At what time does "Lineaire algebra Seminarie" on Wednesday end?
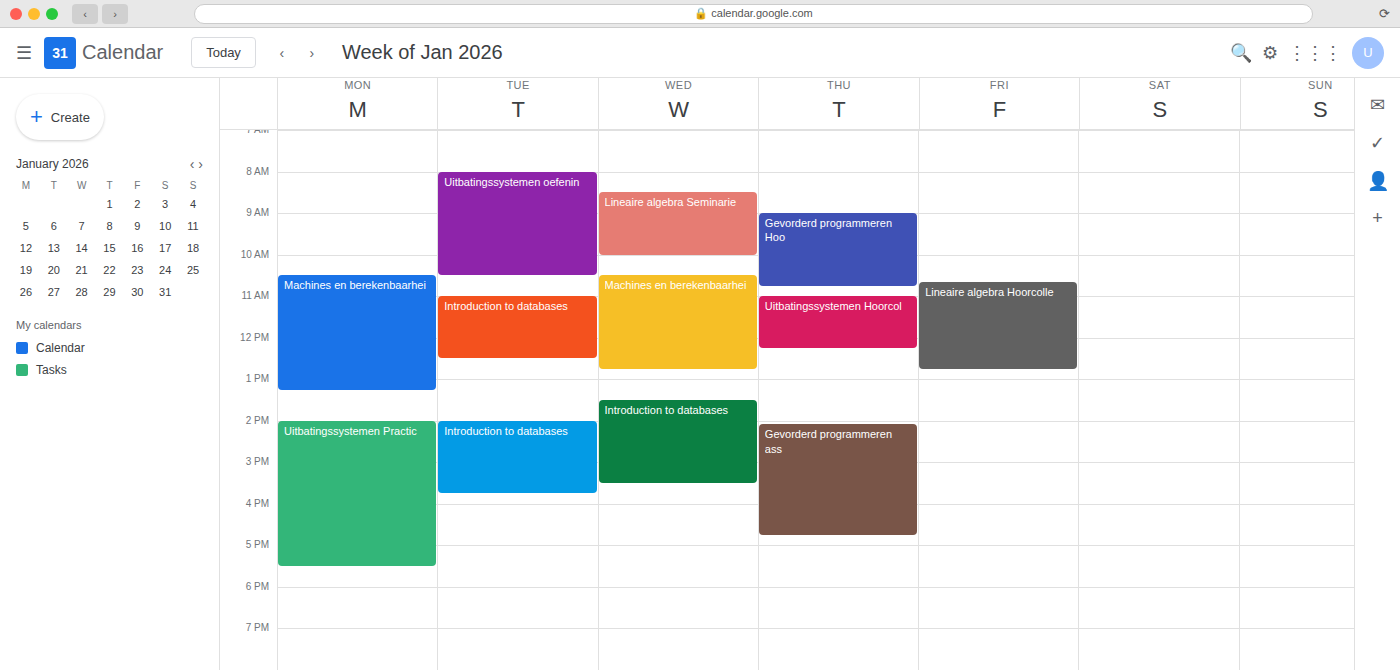
10:00 AM